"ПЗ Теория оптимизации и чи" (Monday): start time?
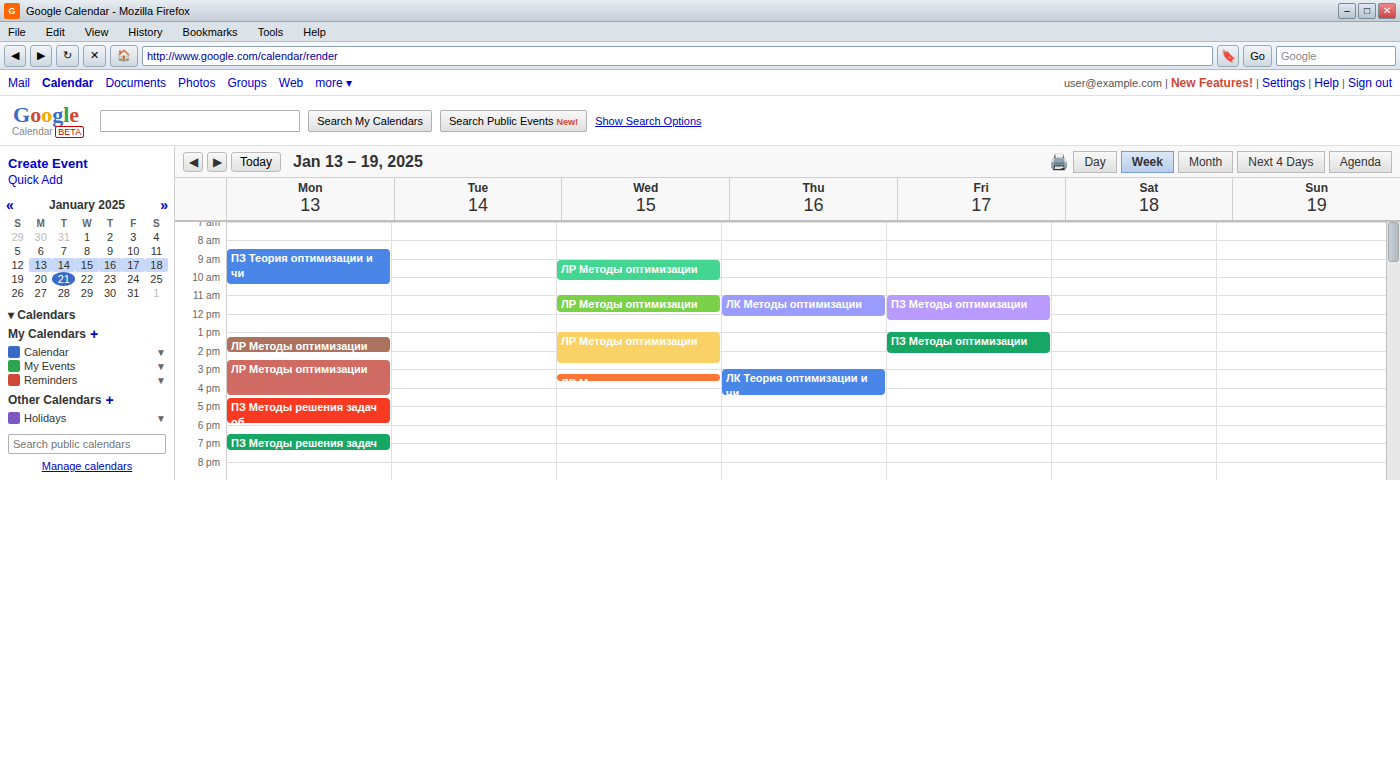
8:30 AM